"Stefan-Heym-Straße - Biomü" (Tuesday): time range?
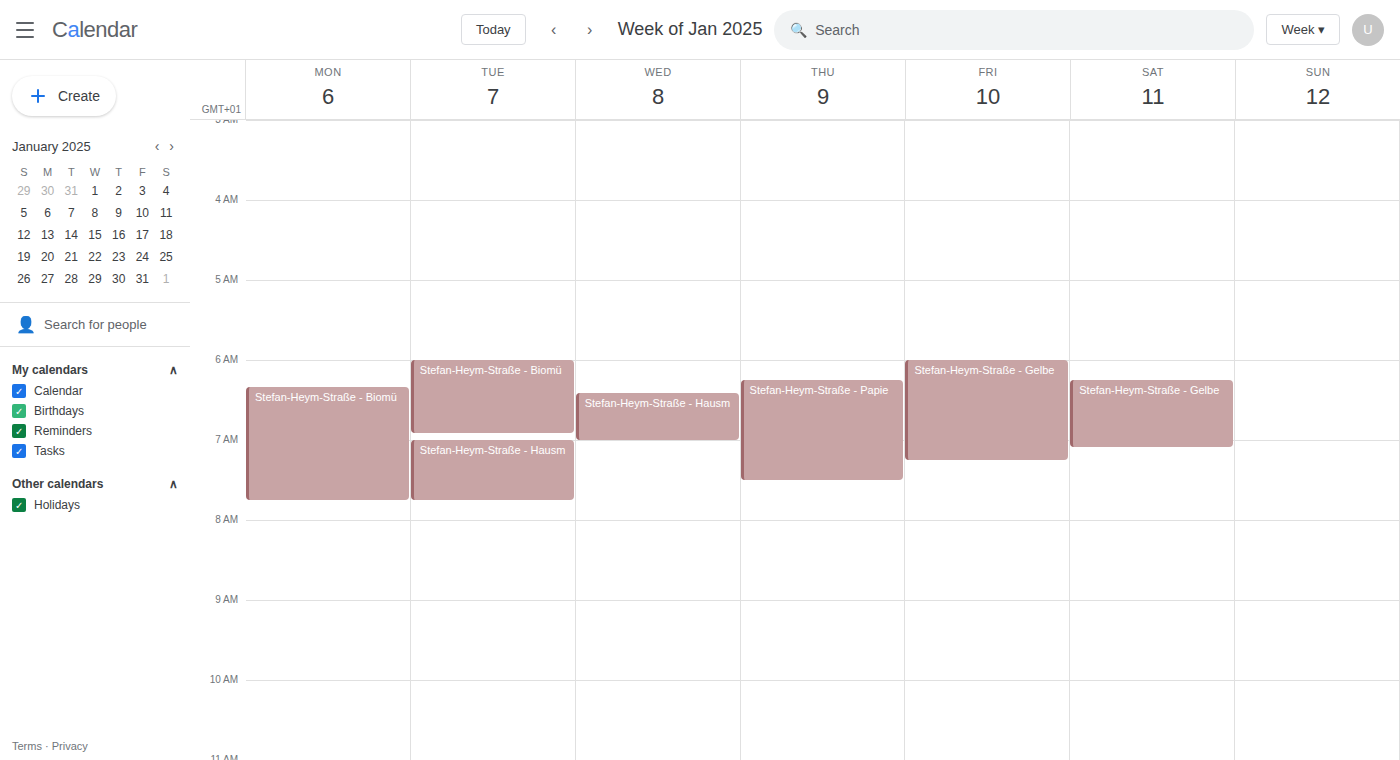
6:00 AM to 6:55 AM